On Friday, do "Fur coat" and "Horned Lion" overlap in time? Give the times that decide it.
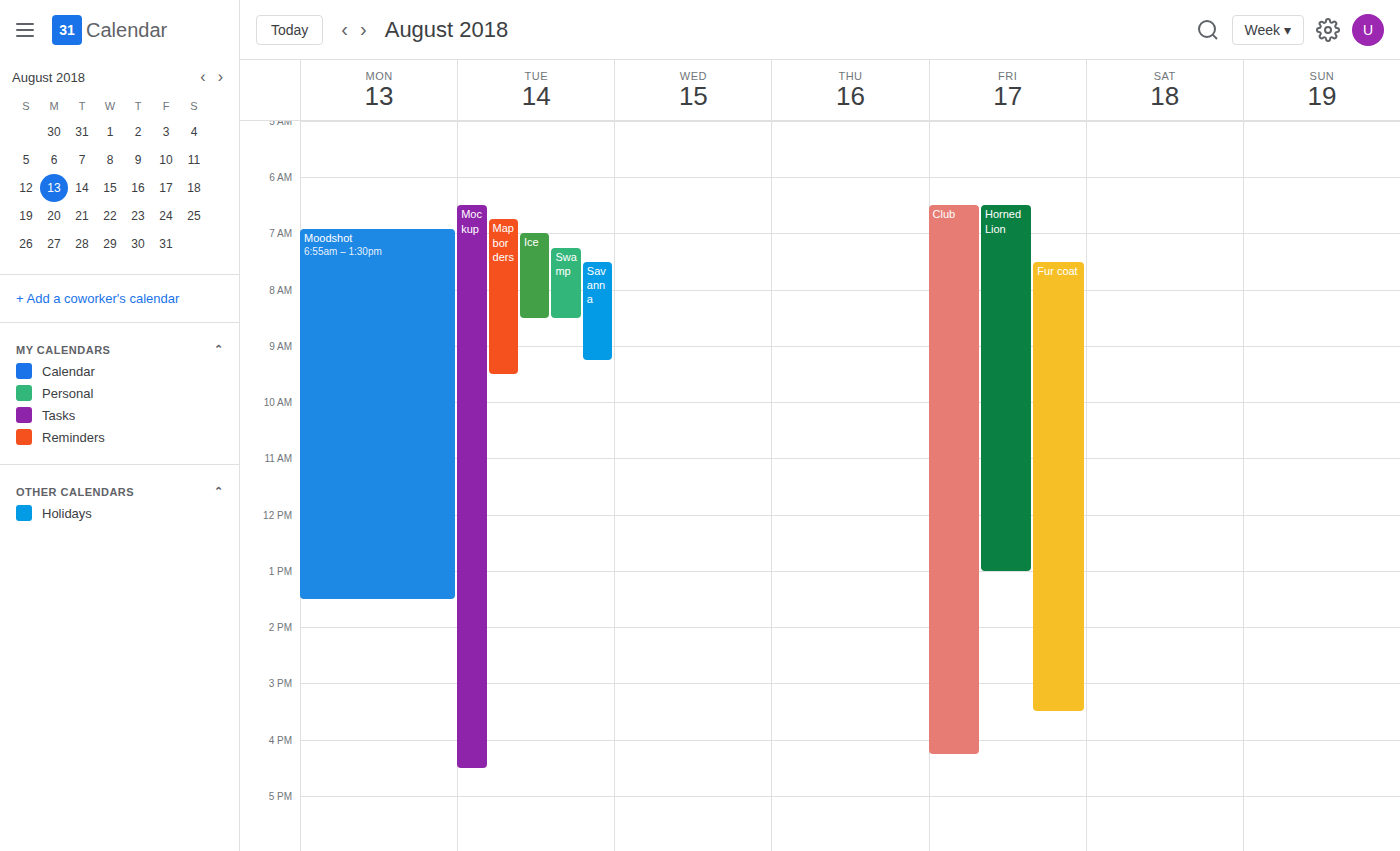
"Fur coat" starts at 7:30 AM, before "Horned Lion" ends at 1:00 PM -- they overlap.